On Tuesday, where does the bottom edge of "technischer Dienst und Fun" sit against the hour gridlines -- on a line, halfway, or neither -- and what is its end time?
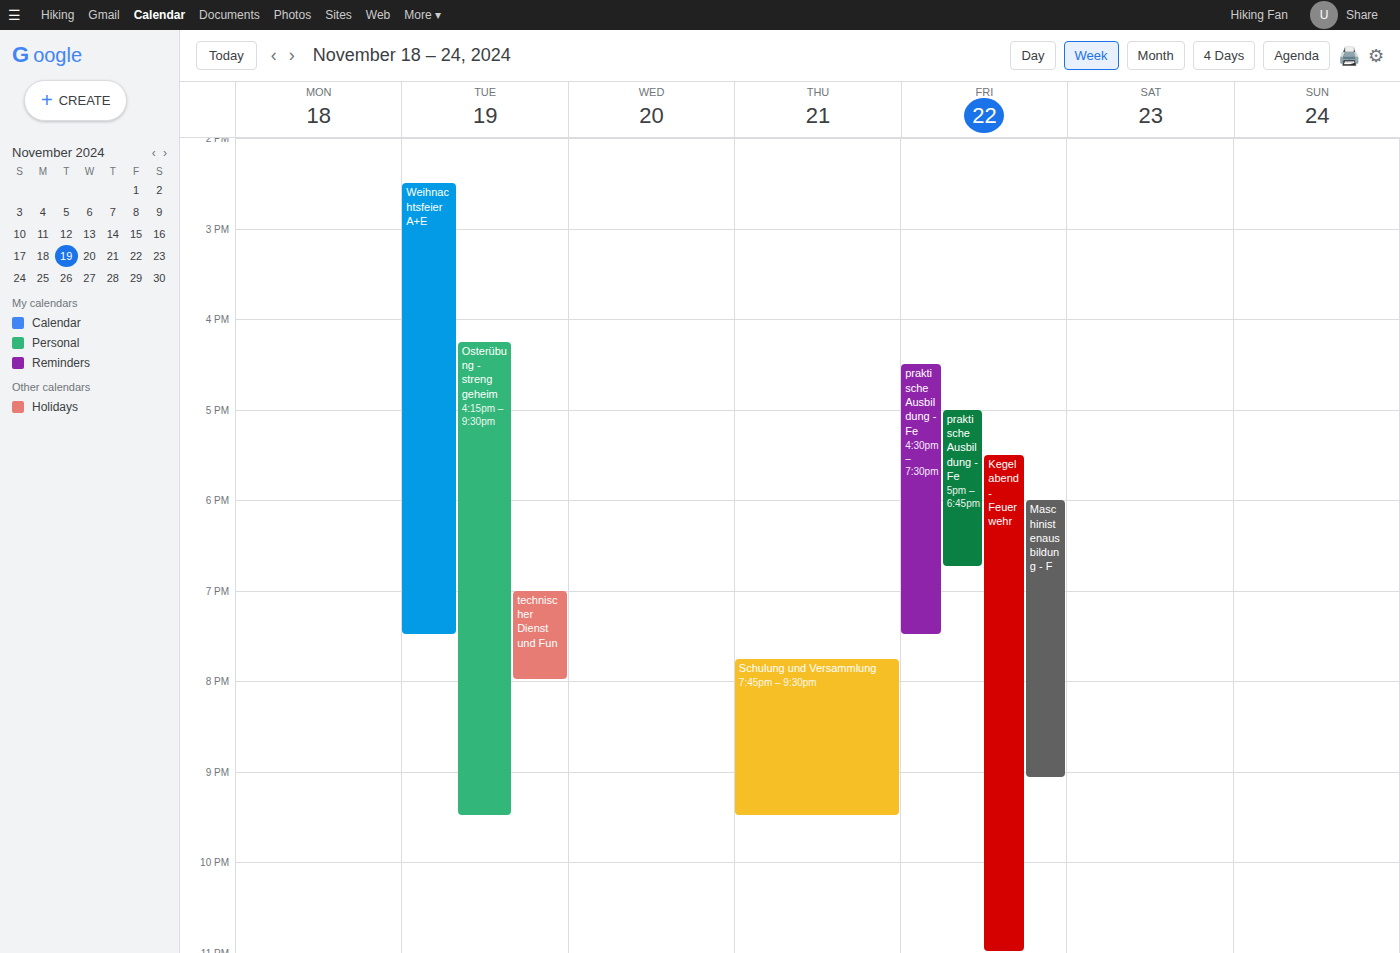
8:00 PM -- exactly on the 8 PM line.